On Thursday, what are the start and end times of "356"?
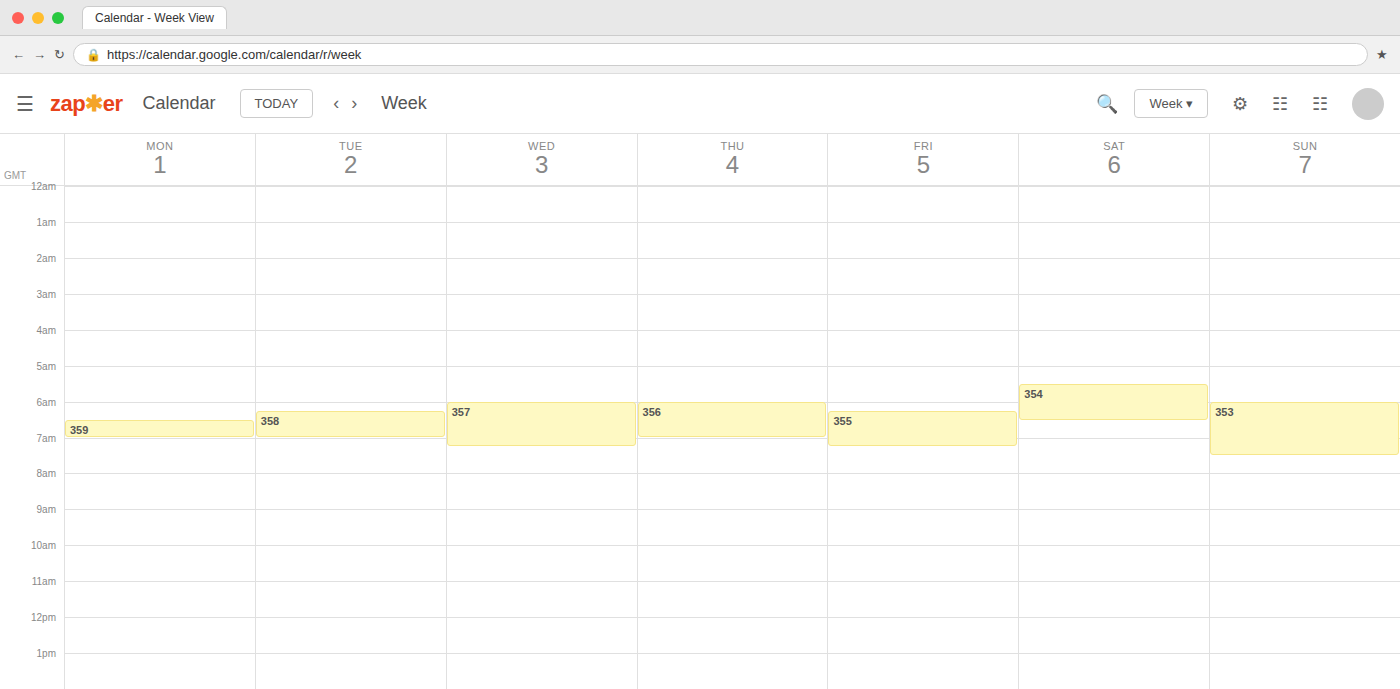
6:00 AM to 7:00 AM